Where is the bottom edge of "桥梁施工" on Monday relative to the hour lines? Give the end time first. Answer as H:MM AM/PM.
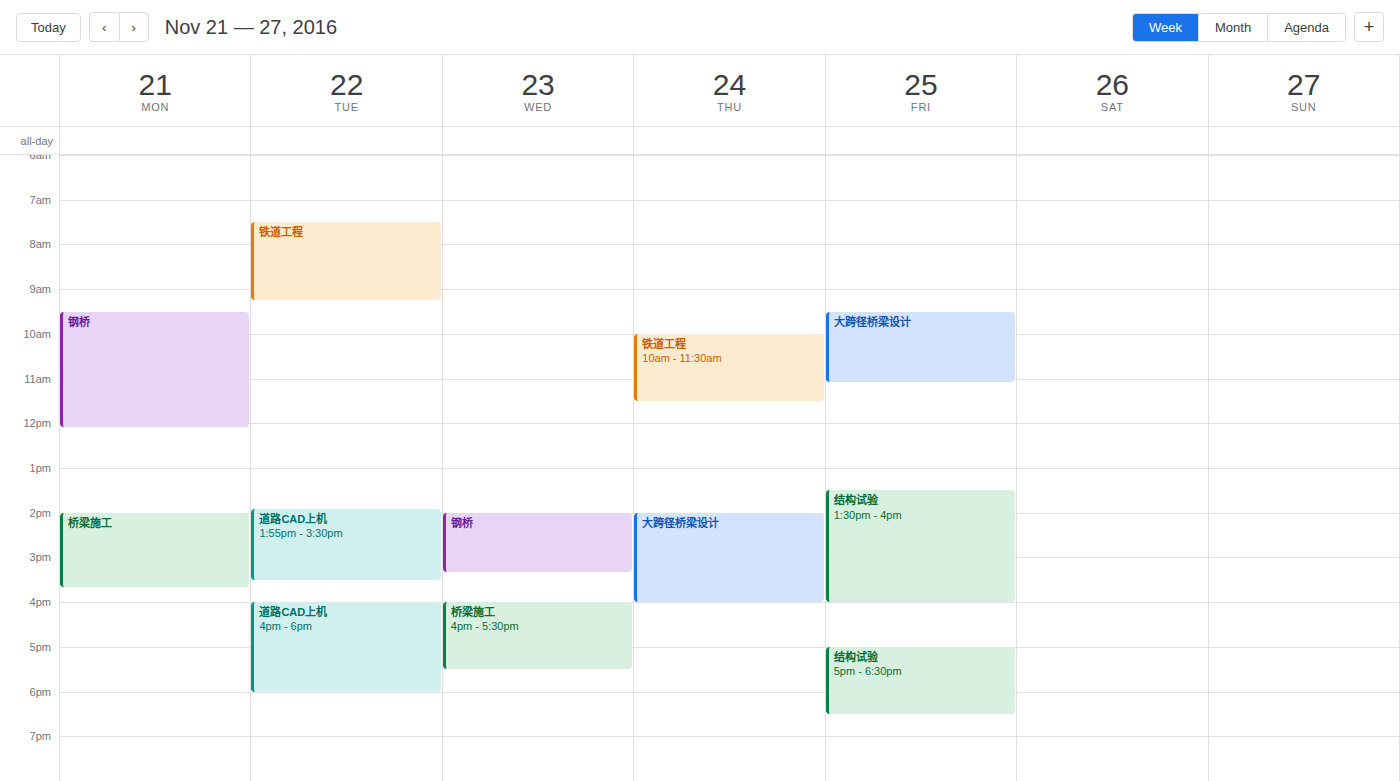
3:40 PM -- neither: 40 minutes below the 3 PM line and 20 minutes above the 4 PM line.